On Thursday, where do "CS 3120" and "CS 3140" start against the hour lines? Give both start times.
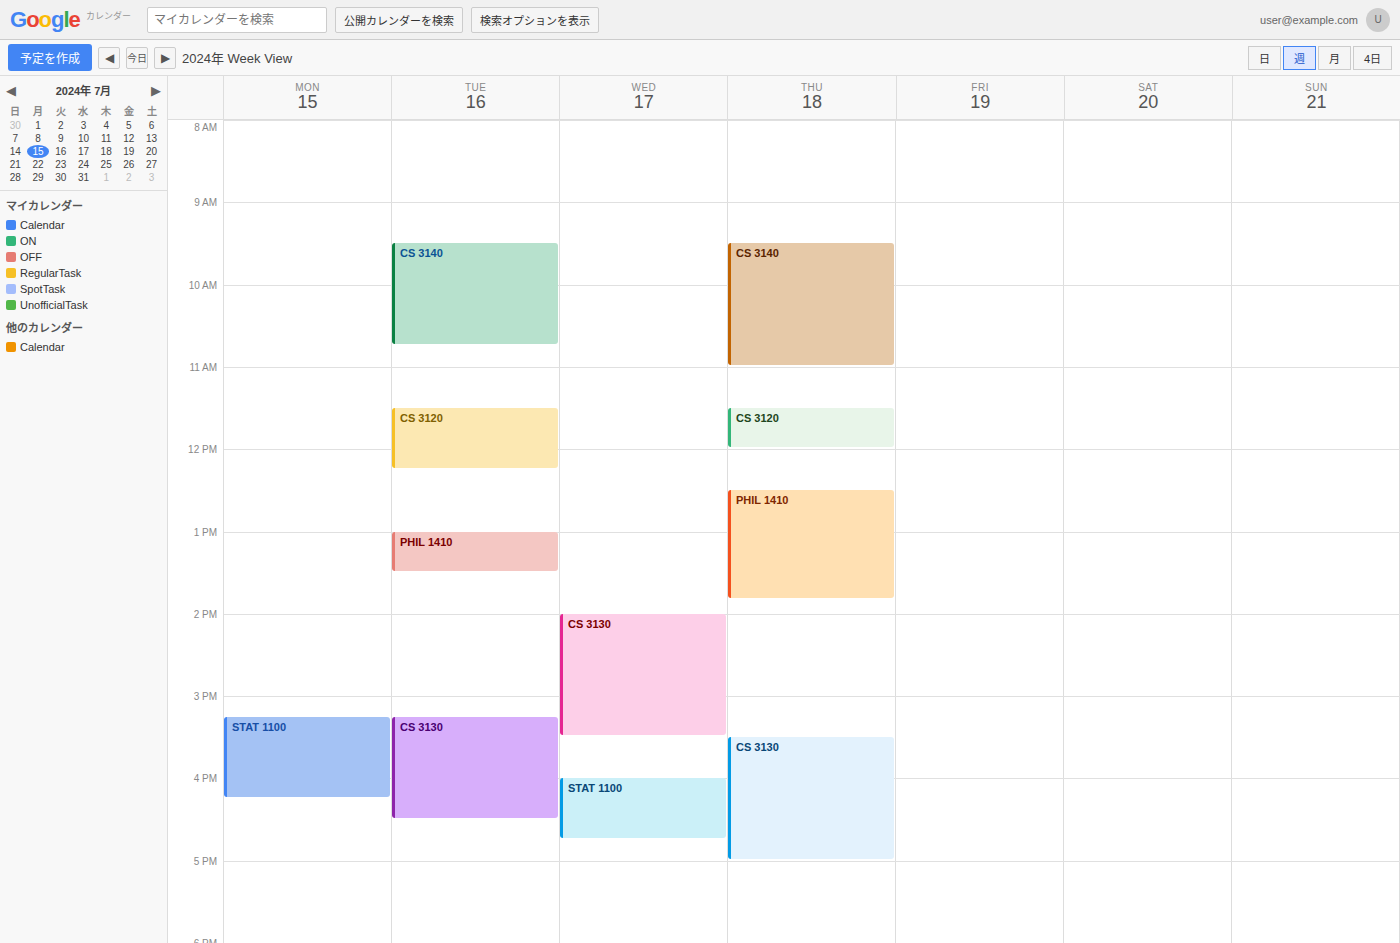
"CS 3120": 11:30 AM, halfway between the 11 AM and 12 PM lines. "CS 3140": 9:30 AM, halfway between the 9 AM and 10 AM lines.